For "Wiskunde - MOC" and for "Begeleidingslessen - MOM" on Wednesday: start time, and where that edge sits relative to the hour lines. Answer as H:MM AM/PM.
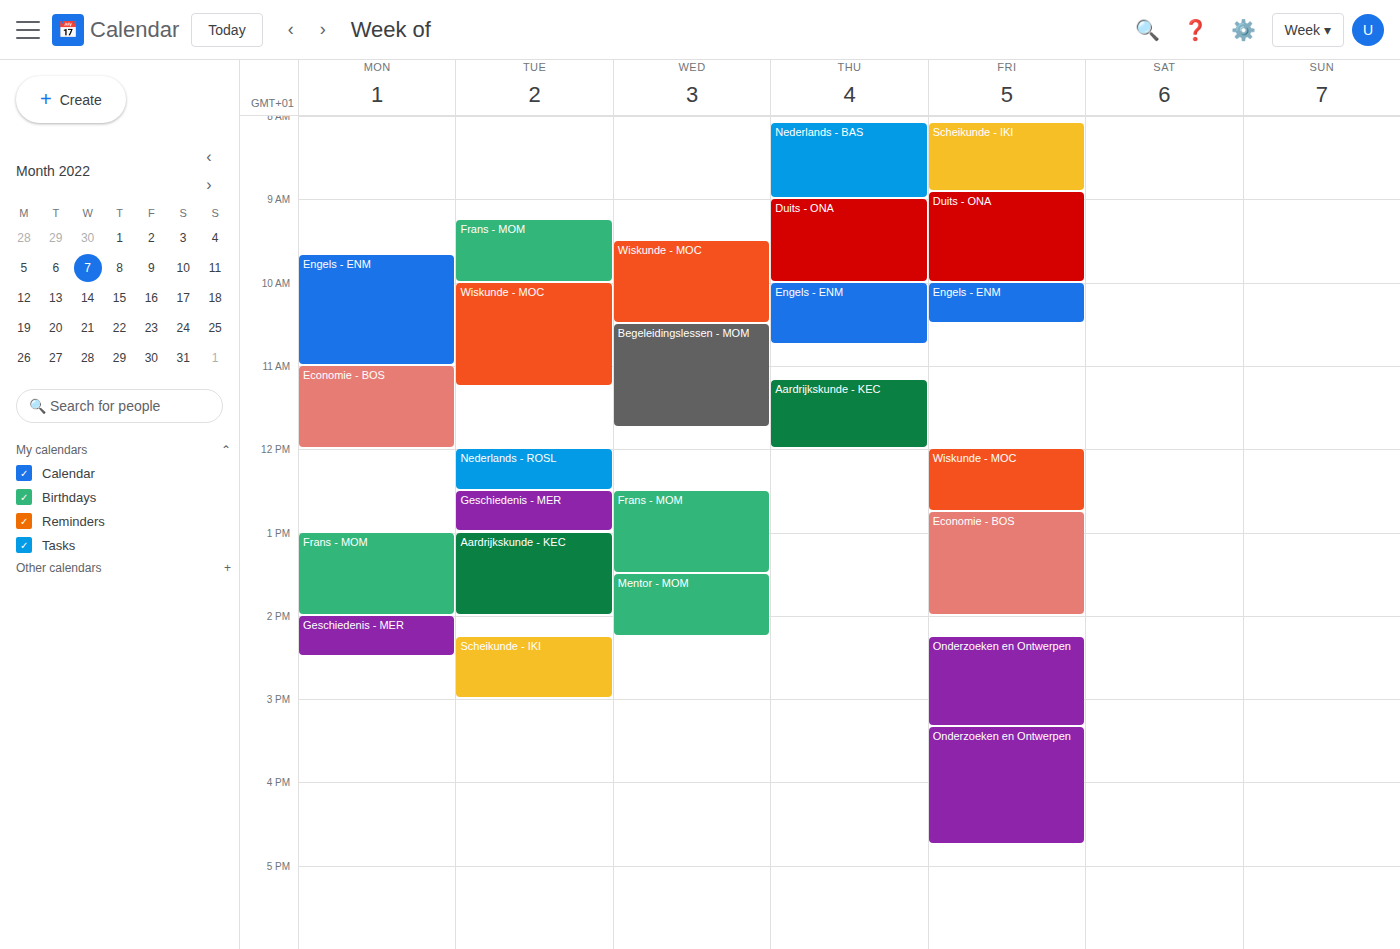
"Wiskunde - MOC": 9:30 AM, halfway between the 9 AM and 10 AM lines. "Begeleidingslessen - MOM": 10:30 AM, halfway between the 10 AM and 11 AM lines.